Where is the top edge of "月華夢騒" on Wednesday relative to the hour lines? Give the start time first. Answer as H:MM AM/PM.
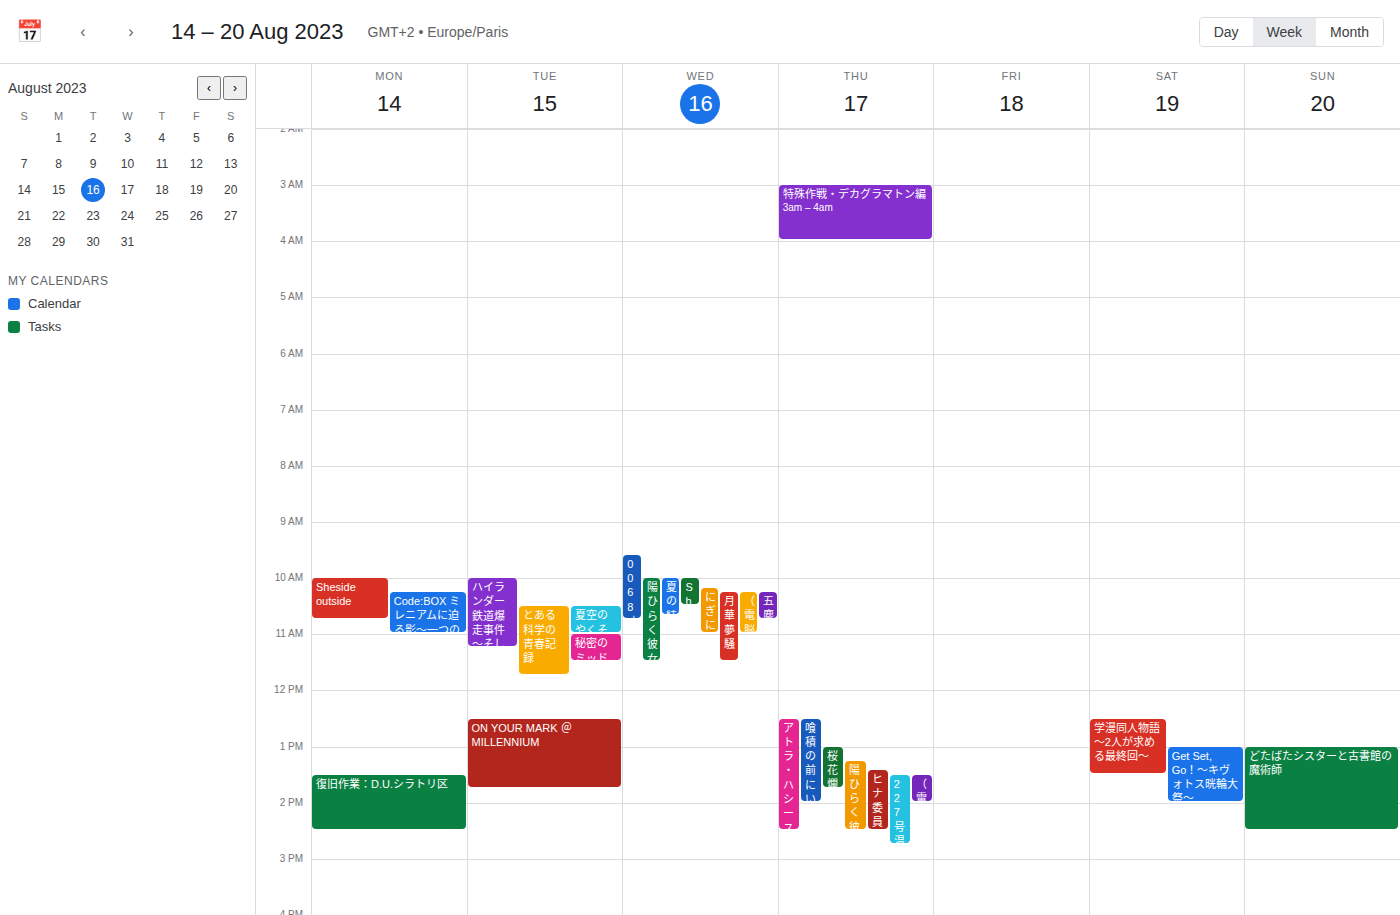
10:15 AM -- neither: a quarter of the way from the 10 AM line to the 11 AM line.